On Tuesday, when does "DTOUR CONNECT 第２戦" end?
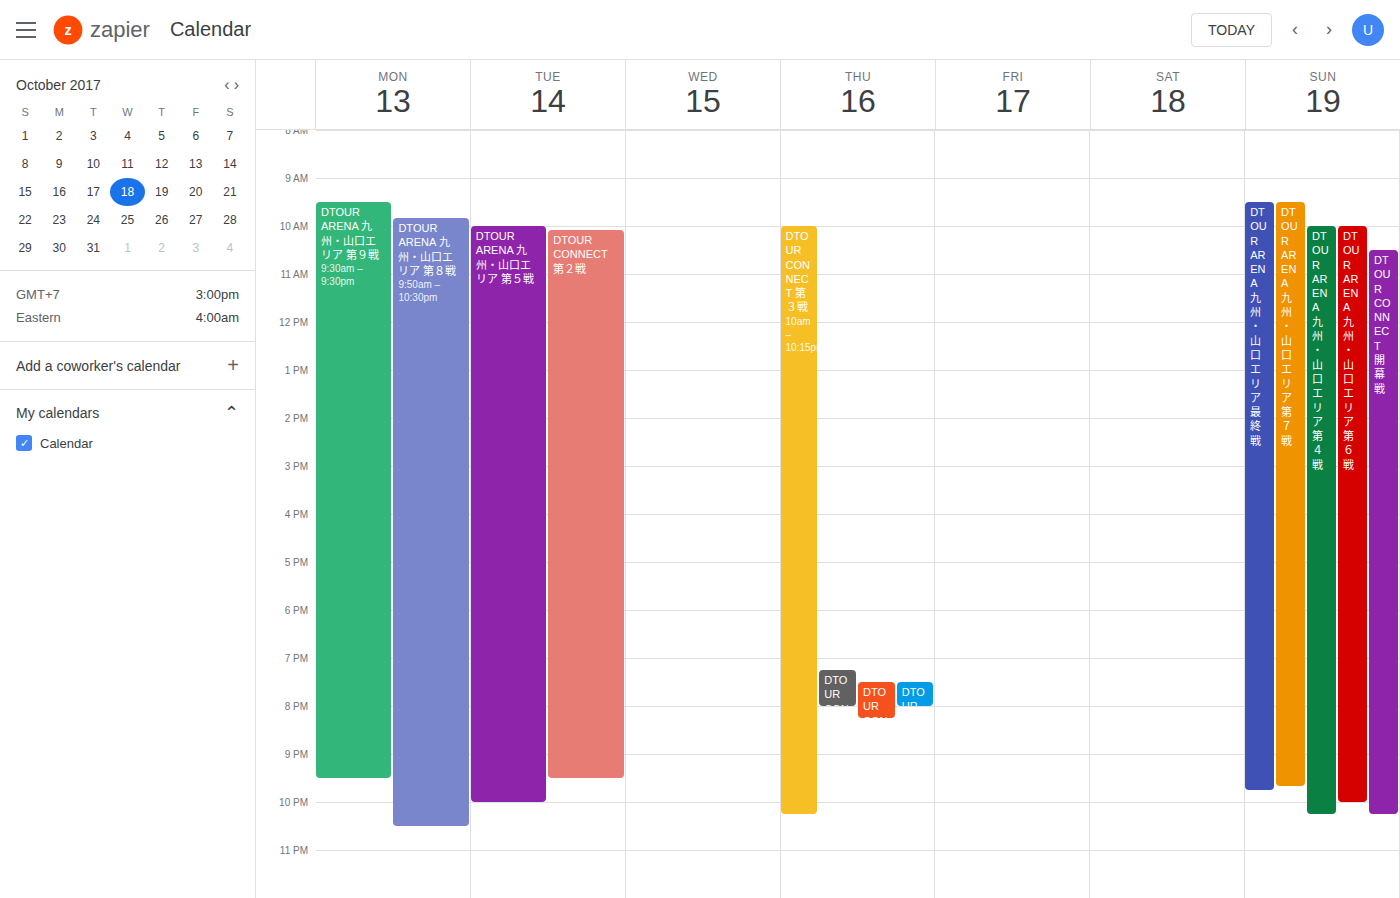
9:30 PM